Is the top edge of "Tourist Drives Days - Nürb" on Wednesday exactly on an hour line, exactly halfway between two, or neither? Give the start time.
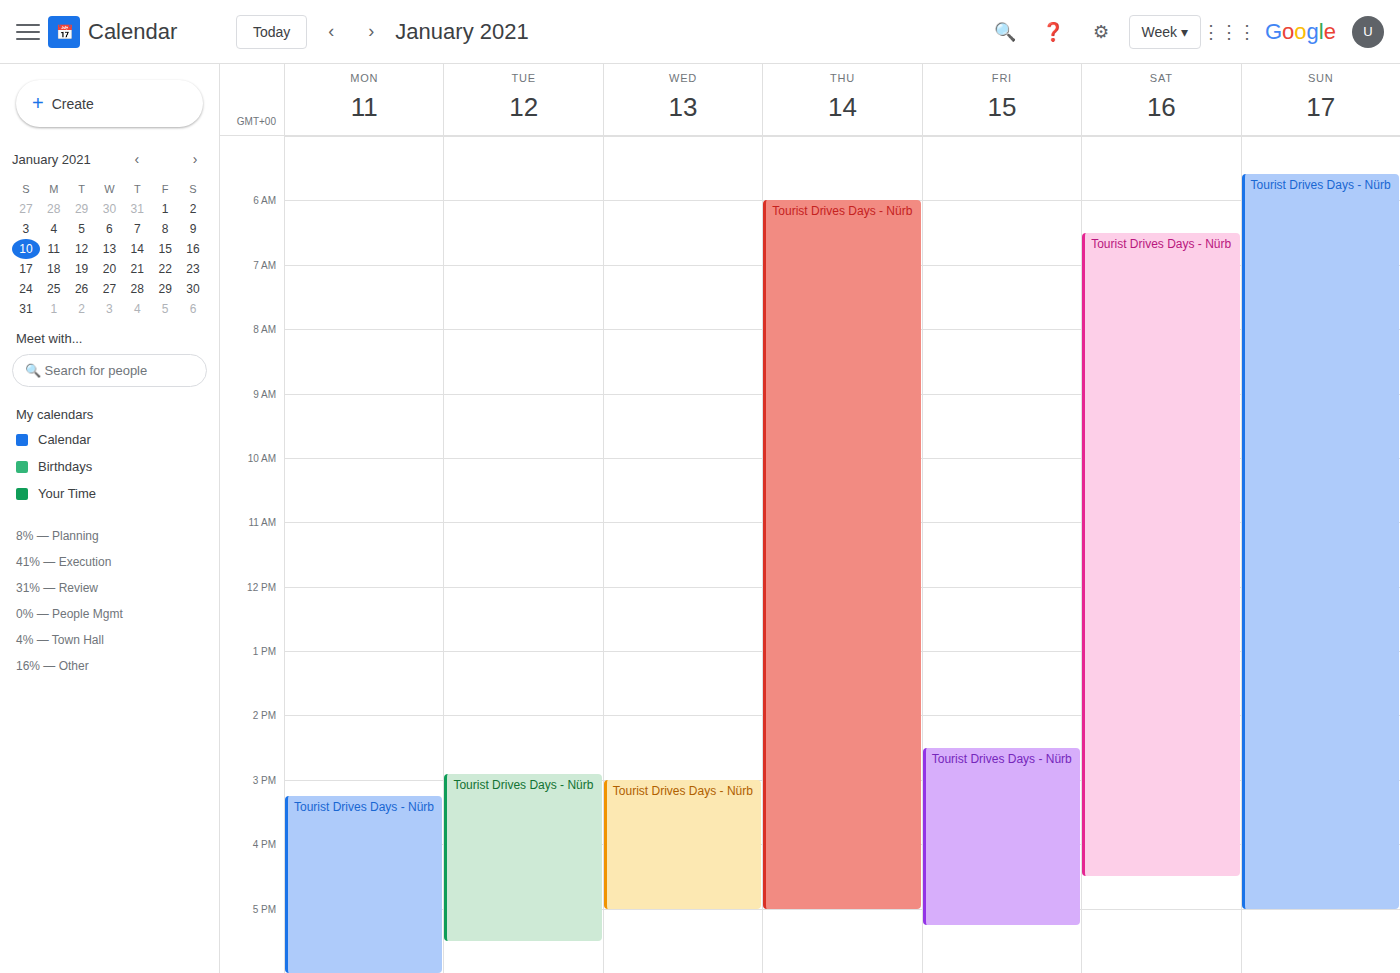
15:00 -- exactly on the 15:00 line.